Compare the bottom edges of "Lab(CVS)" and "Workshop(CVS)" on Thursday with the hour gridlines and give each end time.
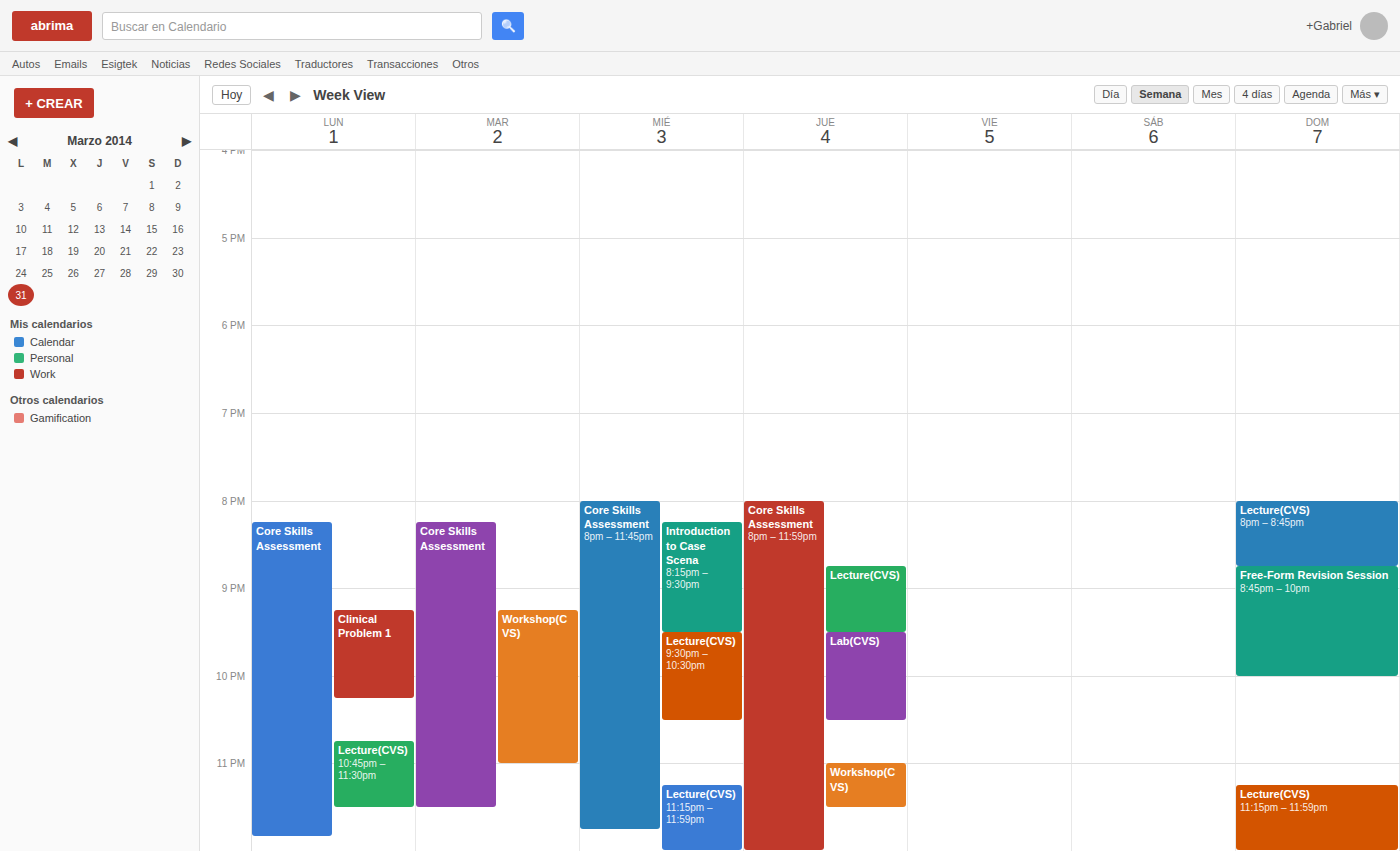
"Lab(CVS)": 10:30 PM, halfway between the 10 PM and 11 PM lines. "Workshop(CVS)": 11:30 PM, halfway between the 11 PM and 12 AM lines.